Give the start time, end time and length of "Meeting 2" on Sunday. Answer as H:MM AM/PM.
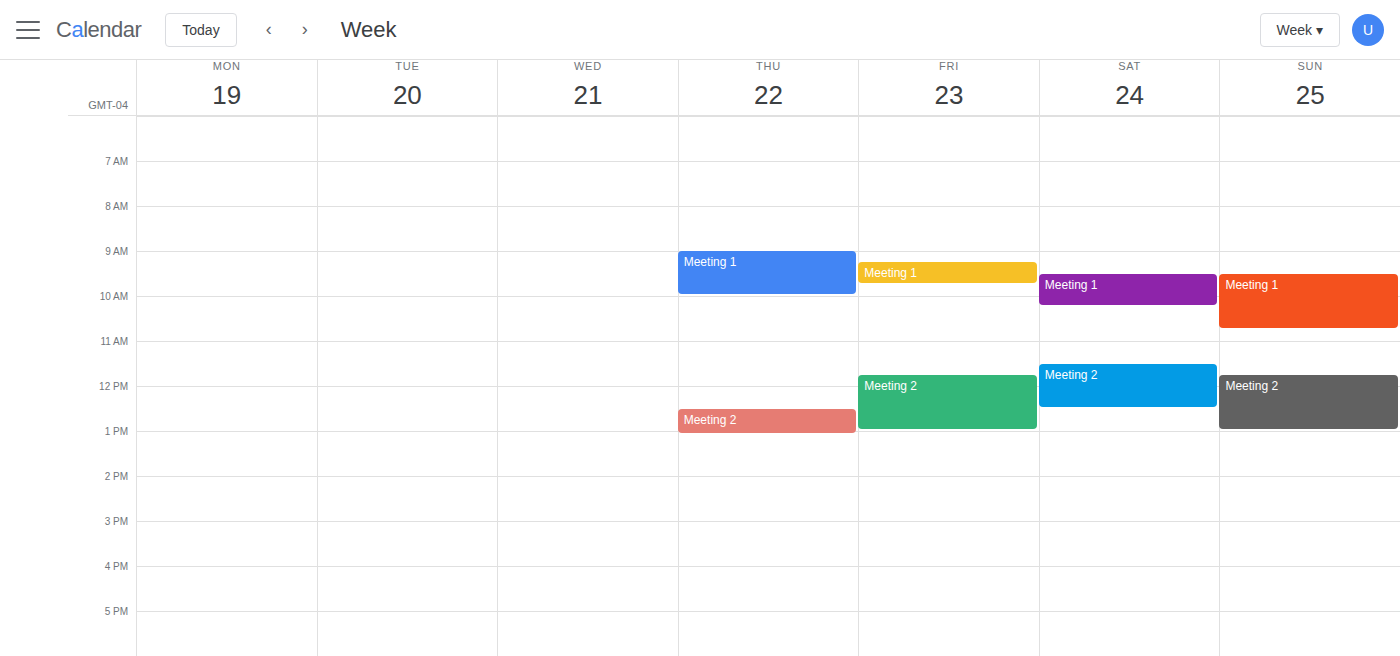
11:45 AM to 1:00 PM, 1 hour 15 minutes